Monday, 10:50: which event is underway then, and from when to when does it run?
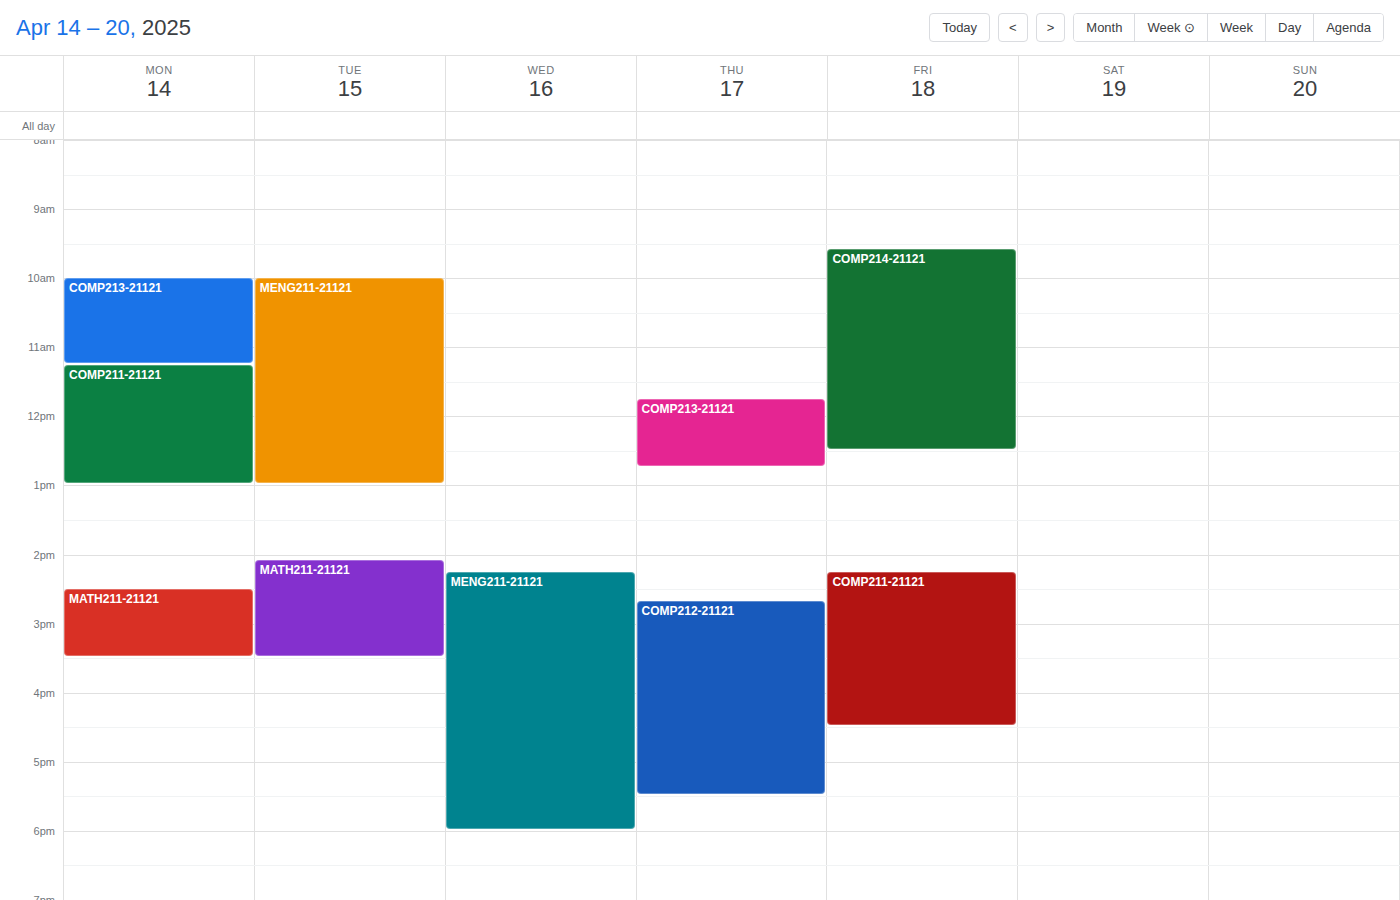
"COMP213-21121", 10:00 to 11:15